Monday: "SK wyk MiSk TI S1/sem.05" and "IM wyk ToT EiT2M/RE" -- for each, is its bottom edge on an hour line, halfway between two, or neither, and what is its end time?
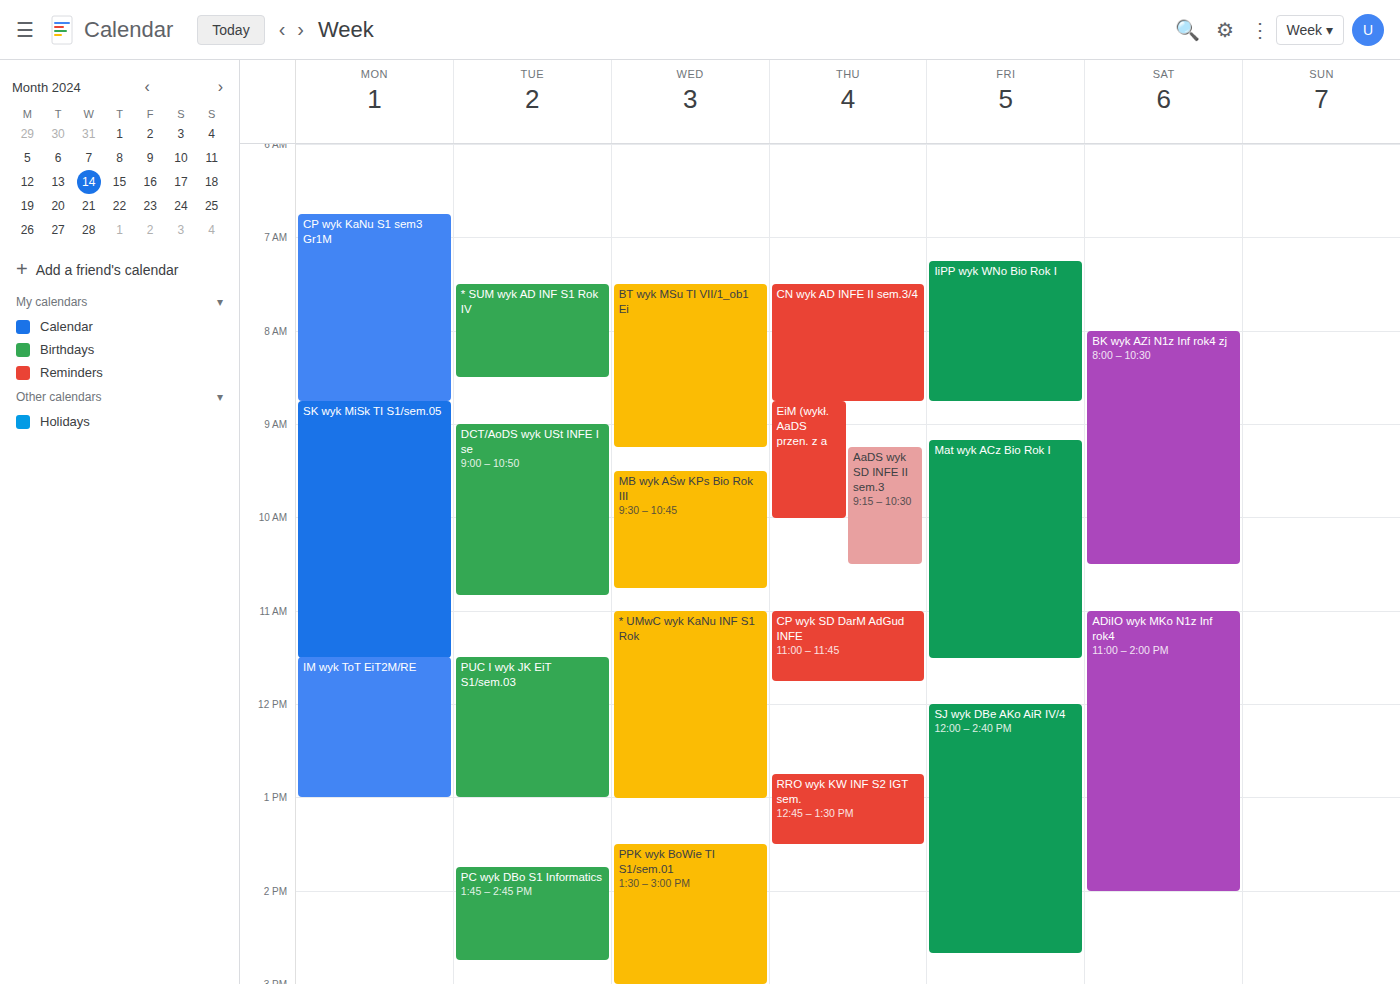
"SK wyk MiSk TI S1/sem.05": 11:30 AM, halfway between the 11 AM and 12 PM lines. "IM wyk ToT EiT2M/RE": 1:00 PM, exactly on the 1 PM line.